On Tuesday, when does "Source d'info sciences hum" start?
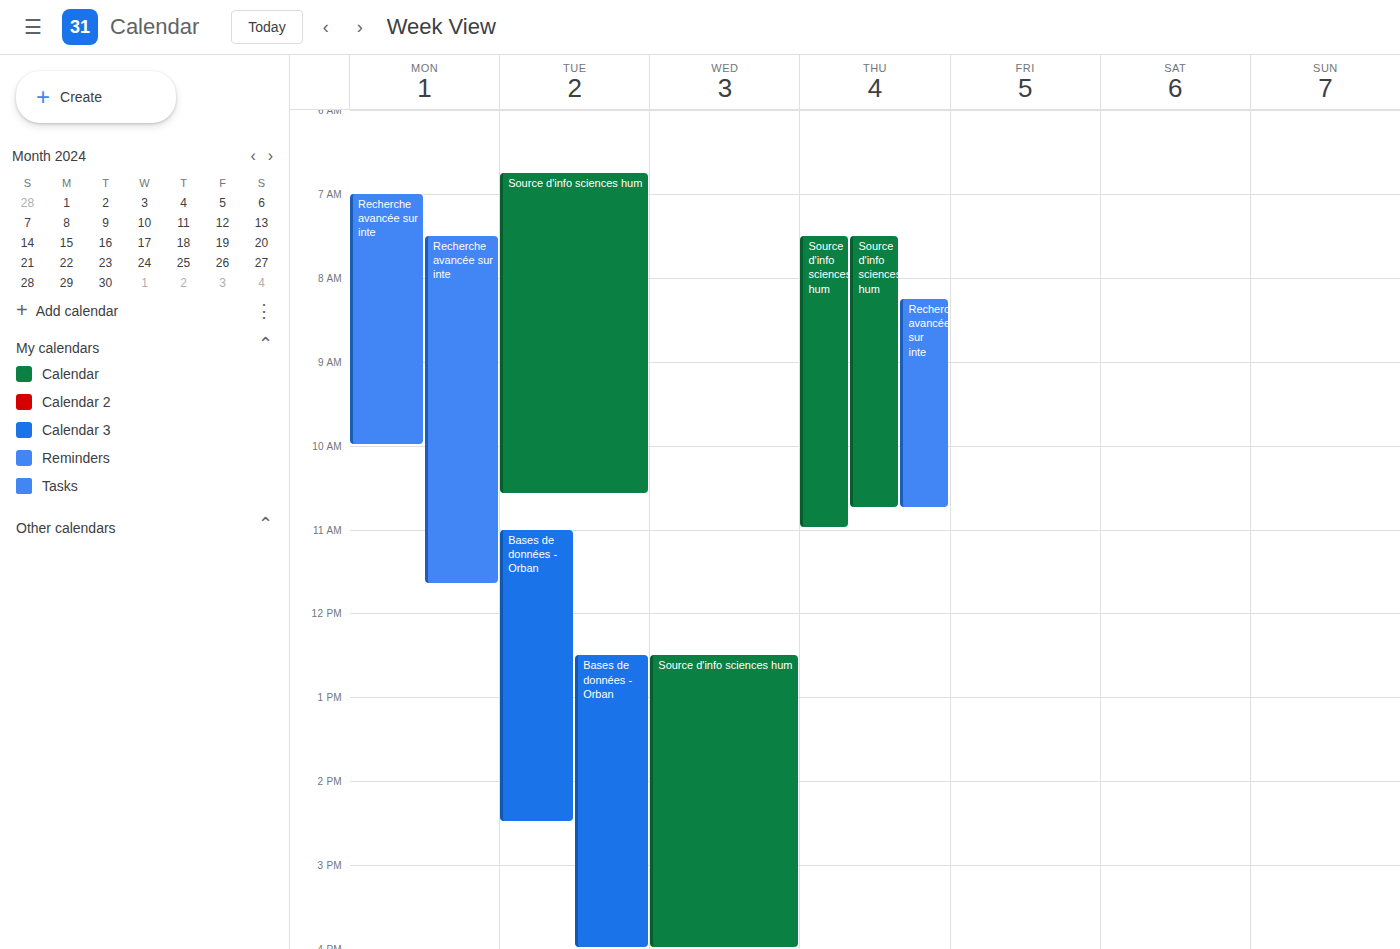
6:45 AM